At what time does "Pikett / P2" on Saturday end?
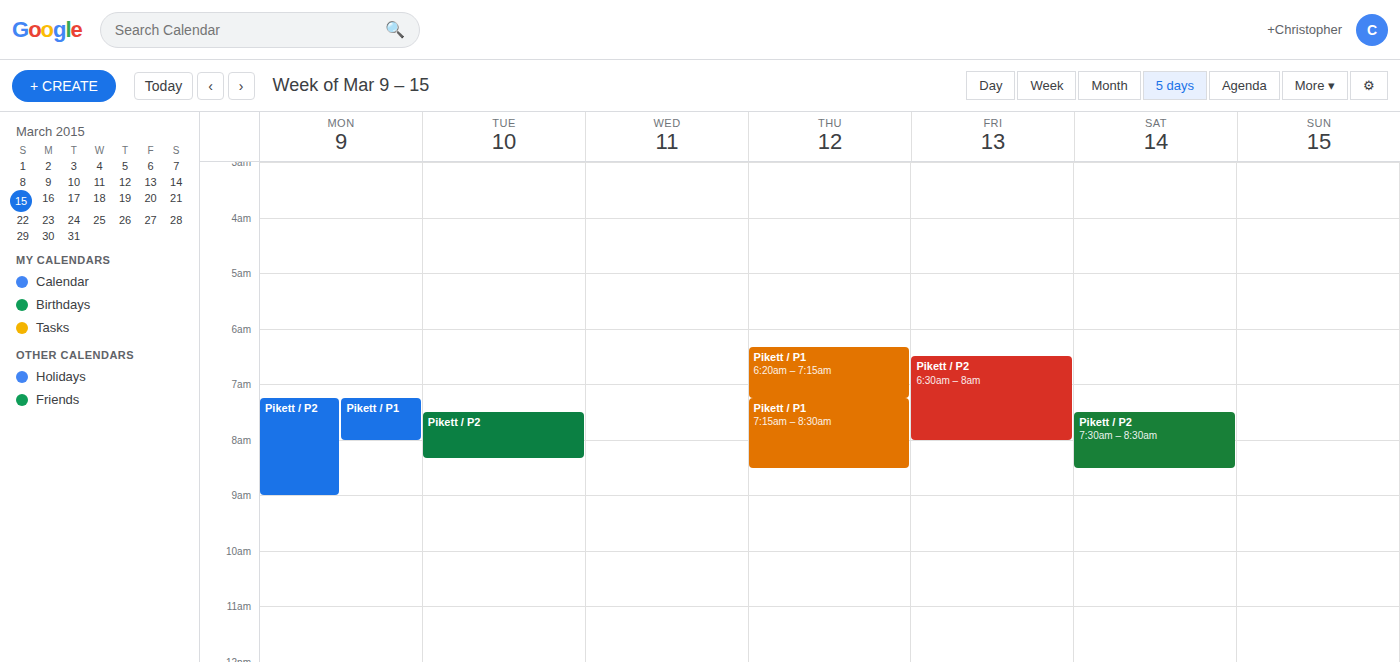
8:30 AM